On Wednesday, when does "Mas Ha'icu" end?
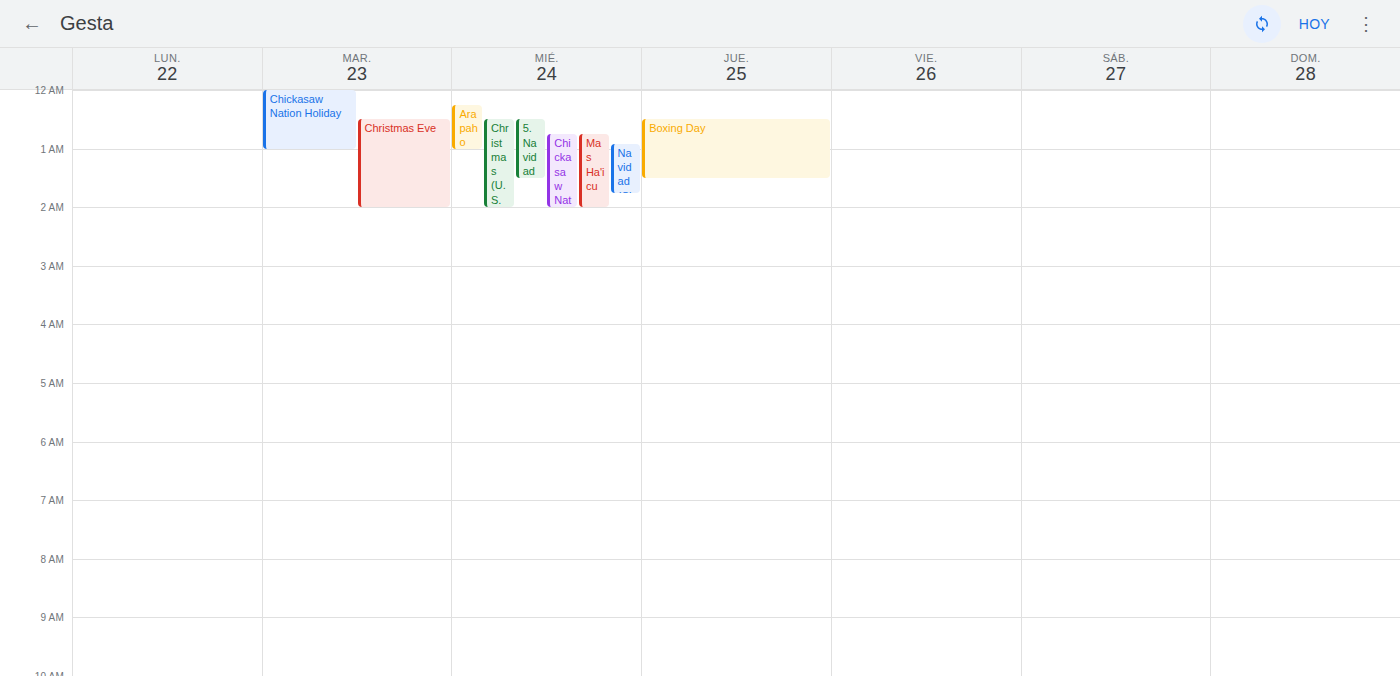
2:00 AM